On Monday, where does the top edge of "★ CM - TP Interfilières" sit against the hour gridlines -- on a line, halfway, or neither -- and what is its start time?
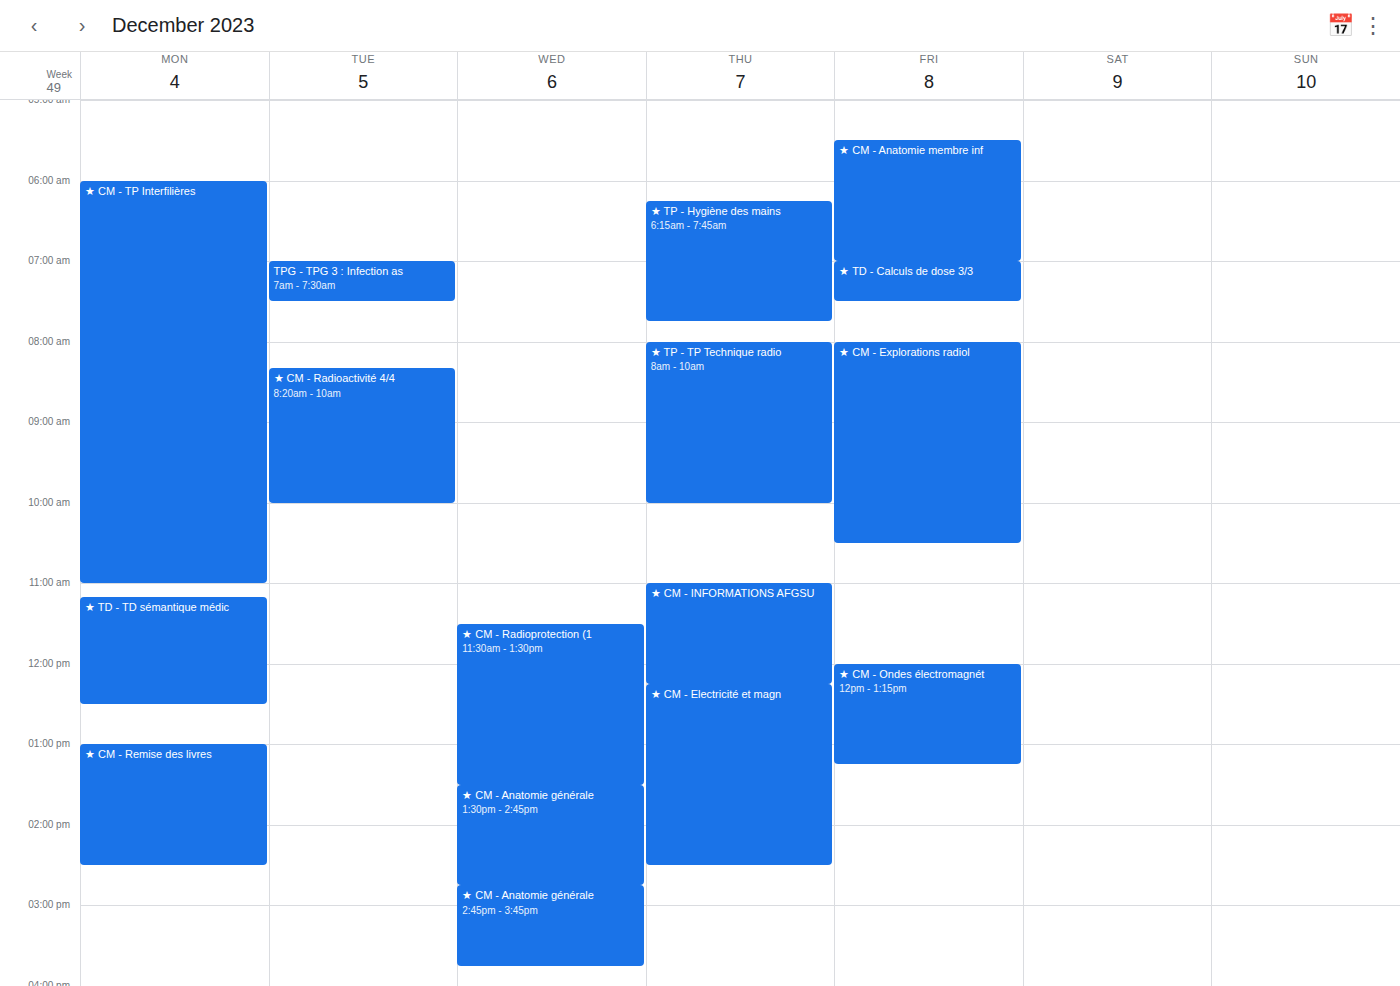
6:00 AM -- exactly on the 6 AM line.